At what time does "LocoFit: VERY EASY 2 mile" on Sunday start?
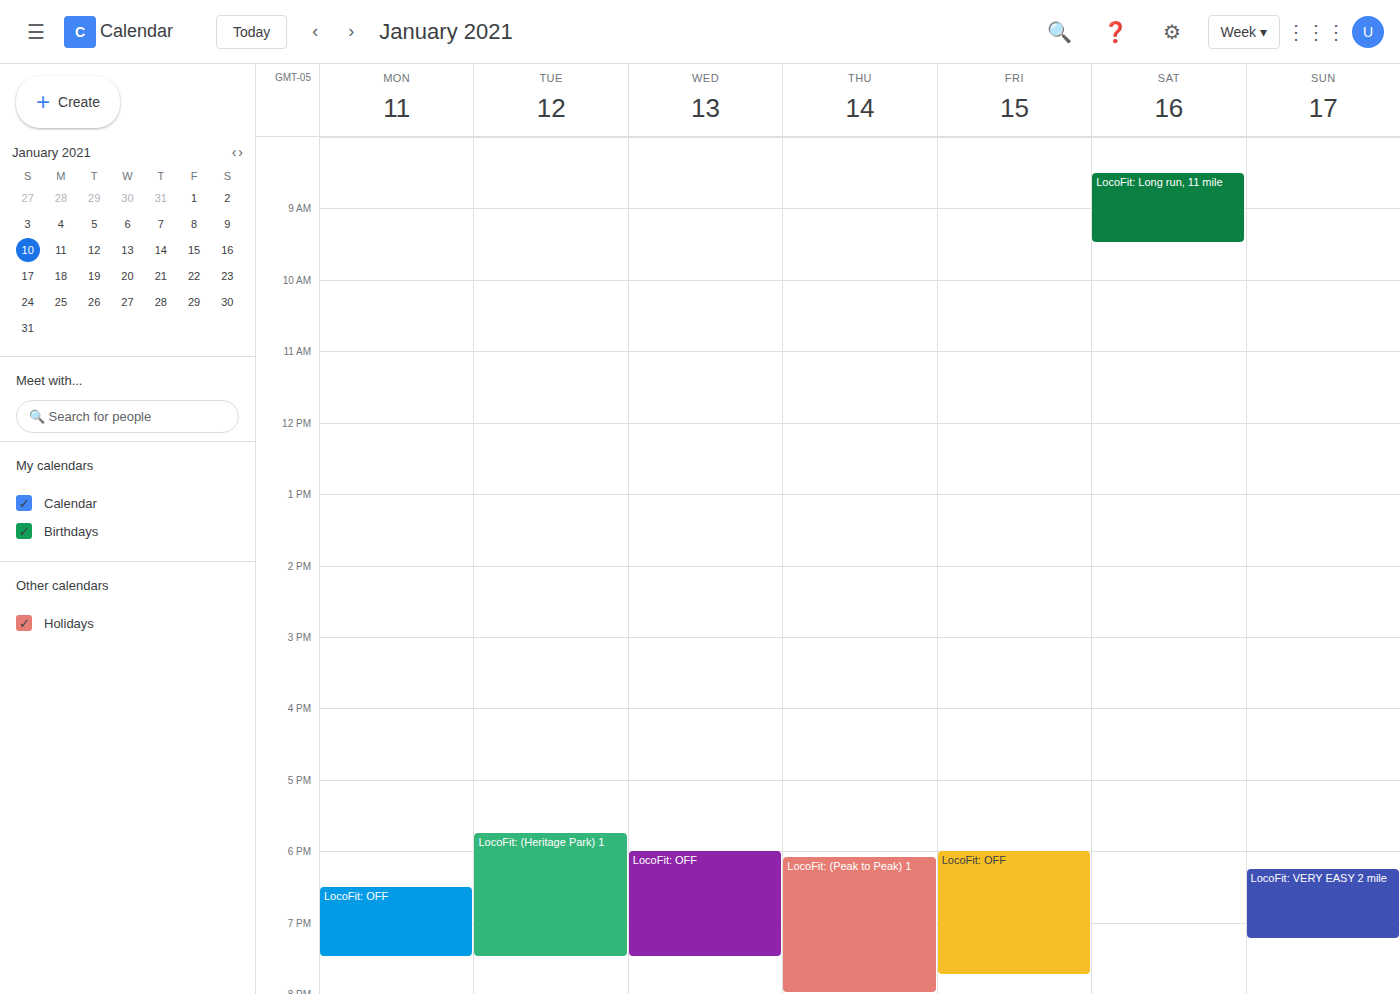
6:15 PM